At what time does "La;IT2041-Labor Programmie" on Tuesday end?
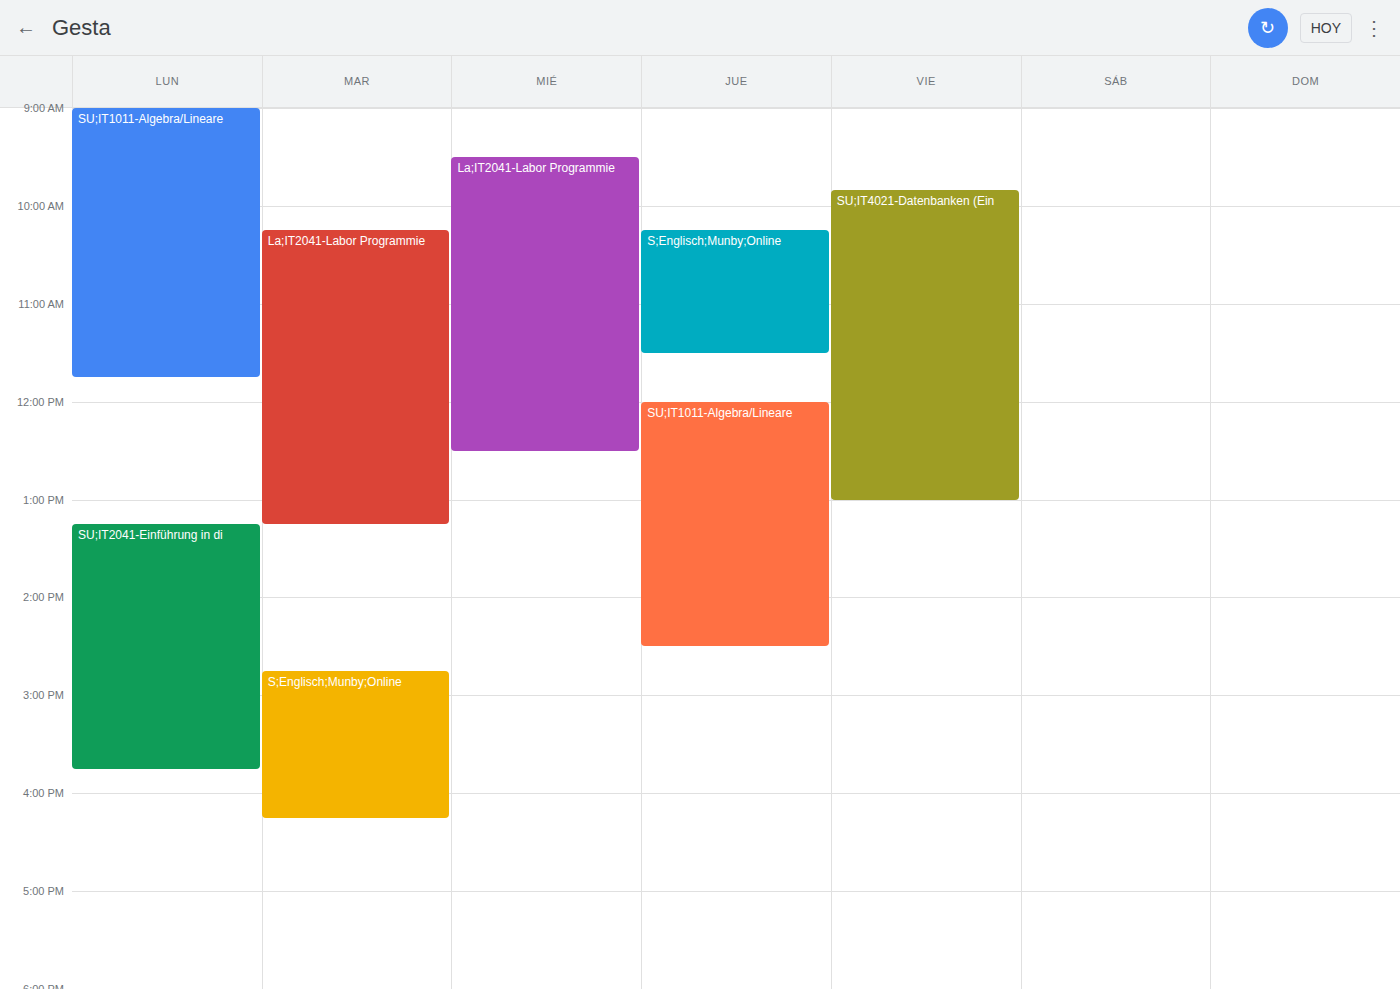
13:15